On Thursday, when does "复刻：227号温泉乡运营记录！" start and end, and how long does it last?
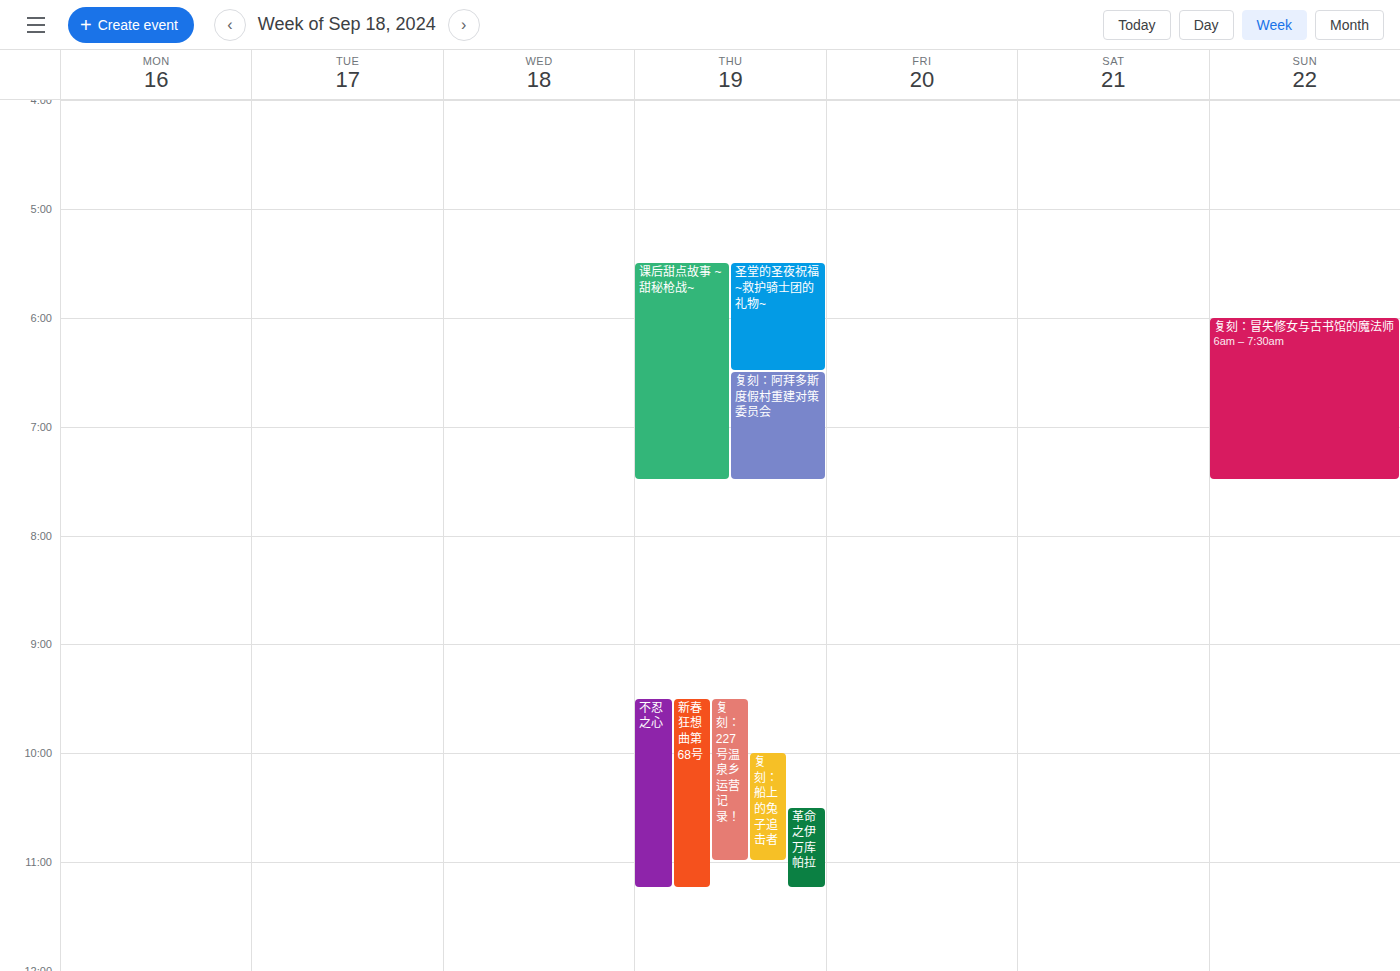
9:30 AM to 11:00 AM, 1 hour 30 minutes